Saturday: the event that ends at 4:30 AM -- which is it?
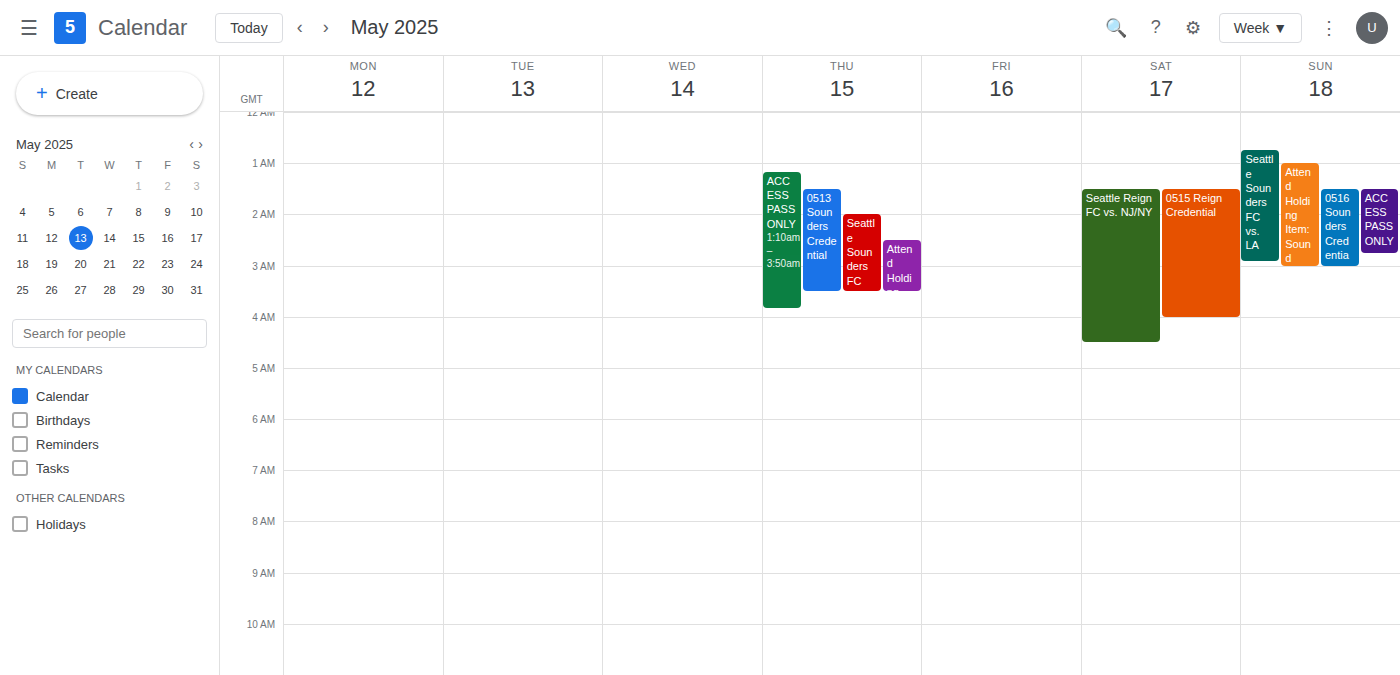
"Seattle Reign FC vs. NJ/NY"